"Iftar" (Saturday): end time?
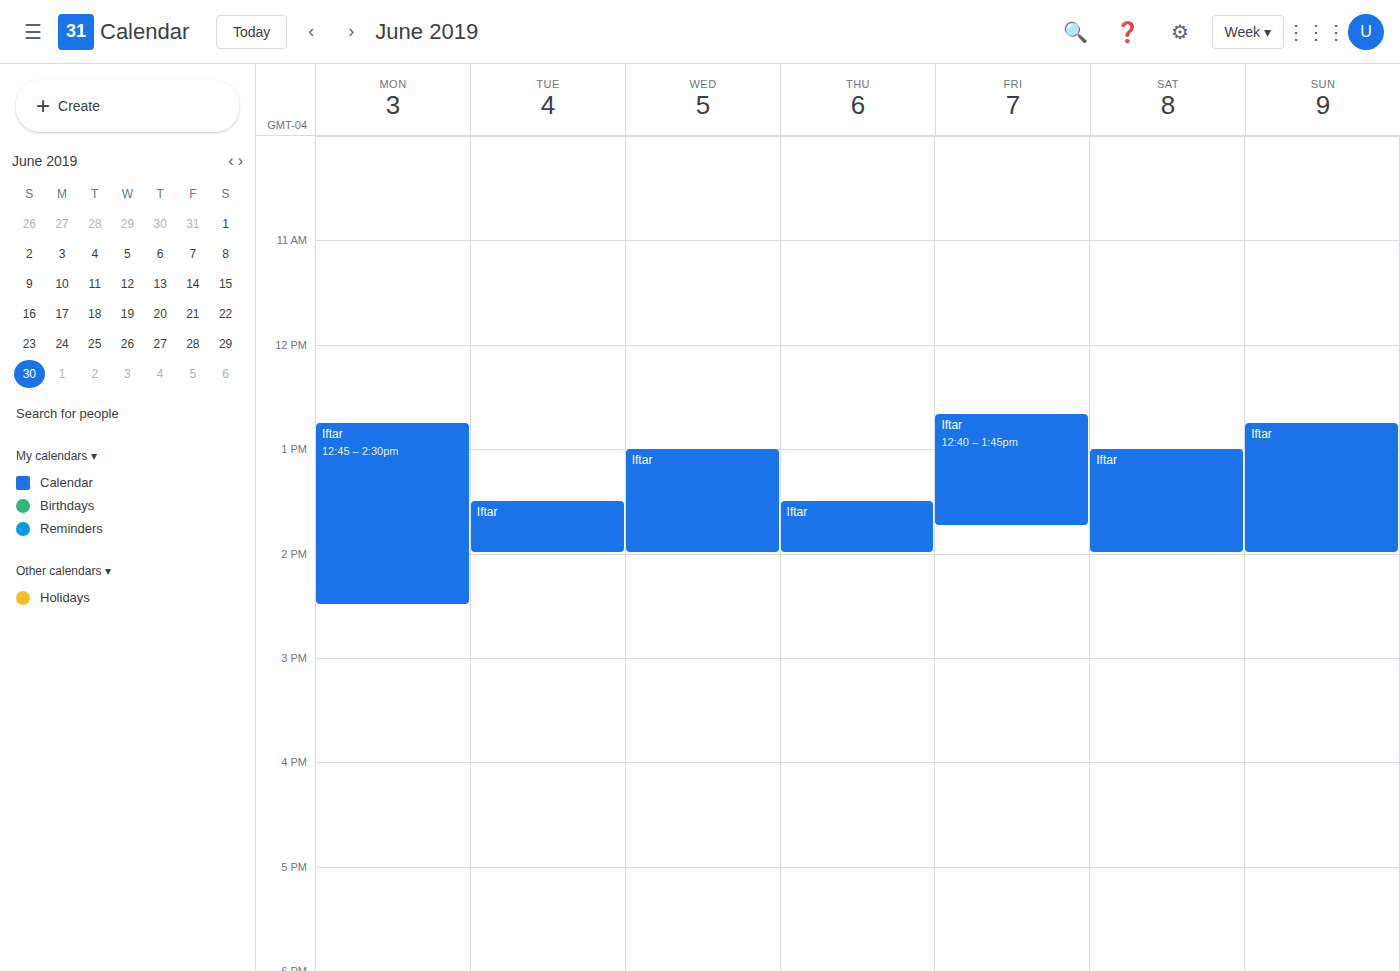
2:00 PM